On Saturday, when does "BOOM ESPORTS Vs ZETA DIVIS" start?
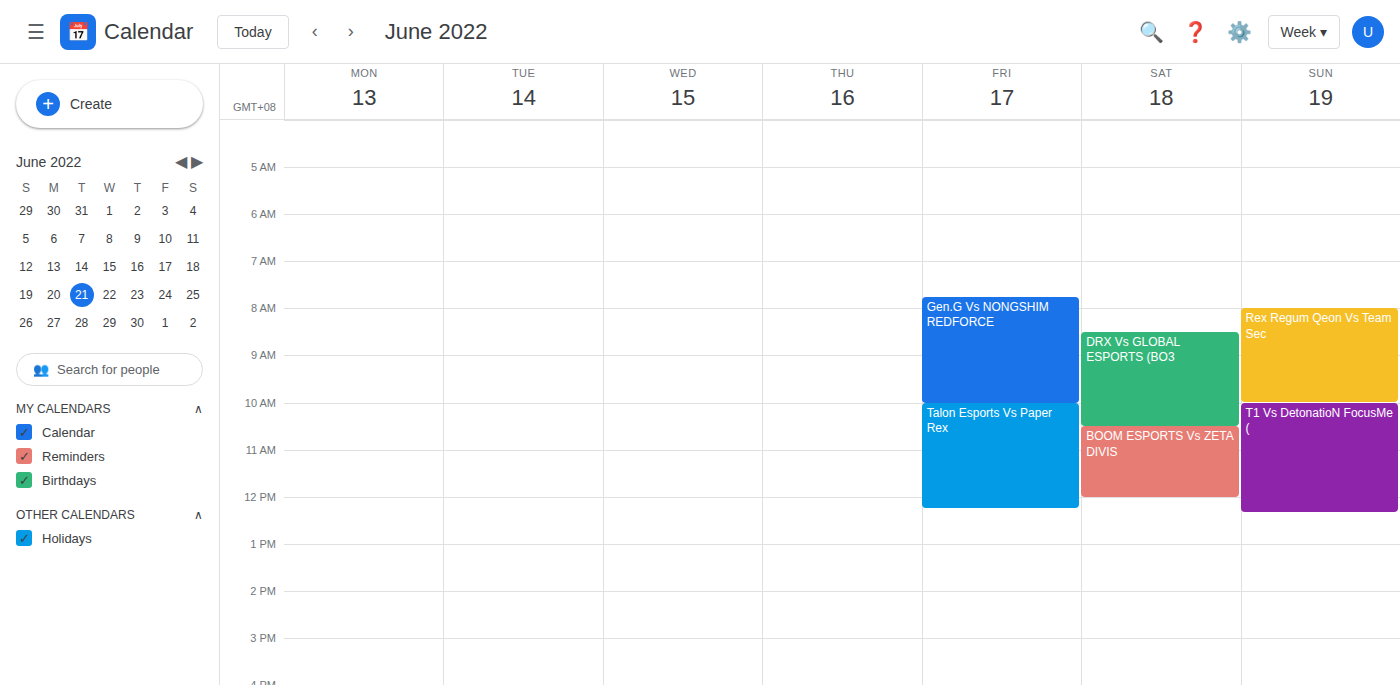
10:30 AM